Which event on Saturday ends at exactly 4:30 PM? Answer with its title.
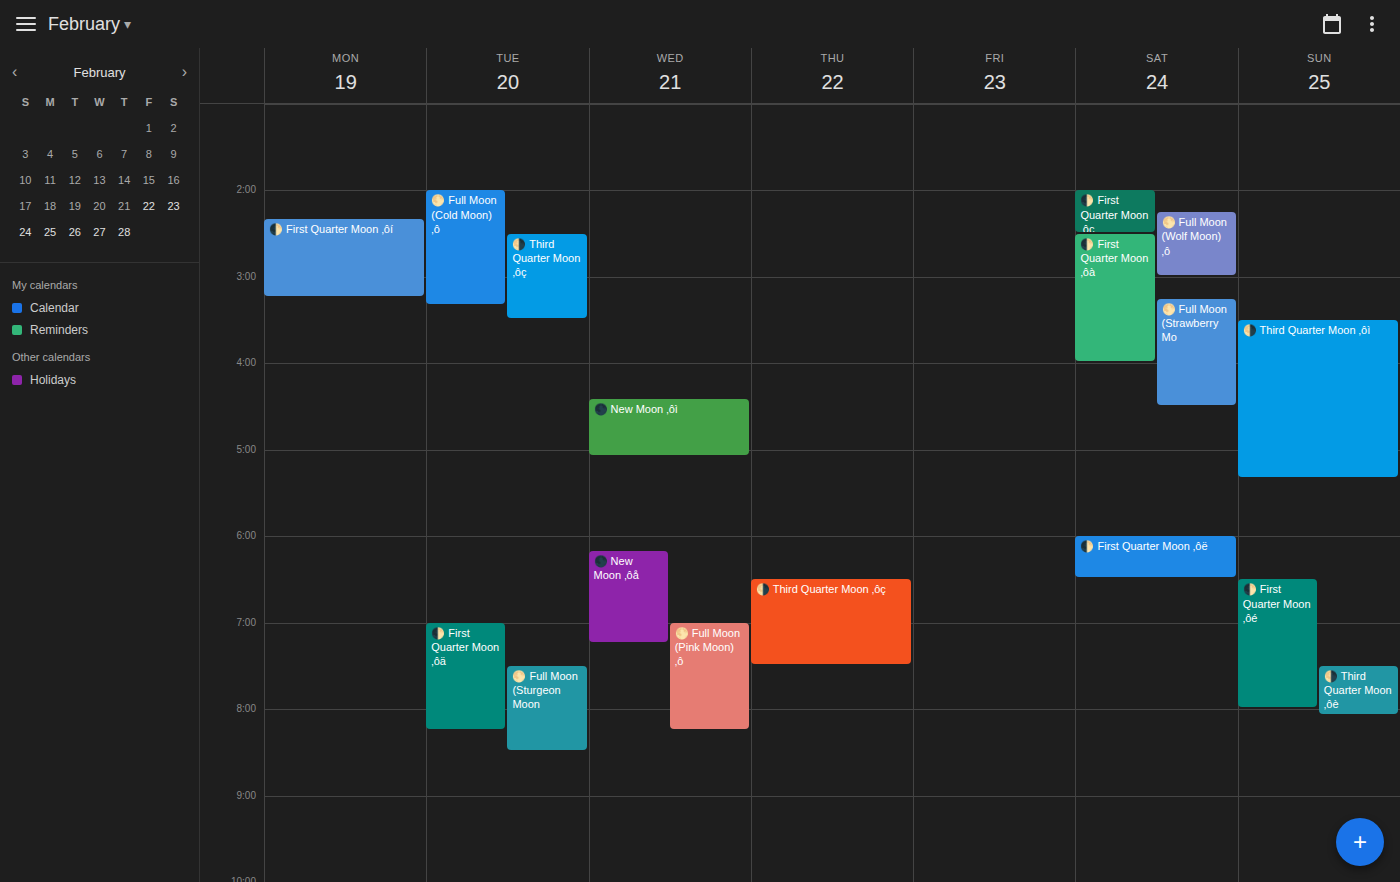
"🌕 Full Moon (Strawberry Mo"